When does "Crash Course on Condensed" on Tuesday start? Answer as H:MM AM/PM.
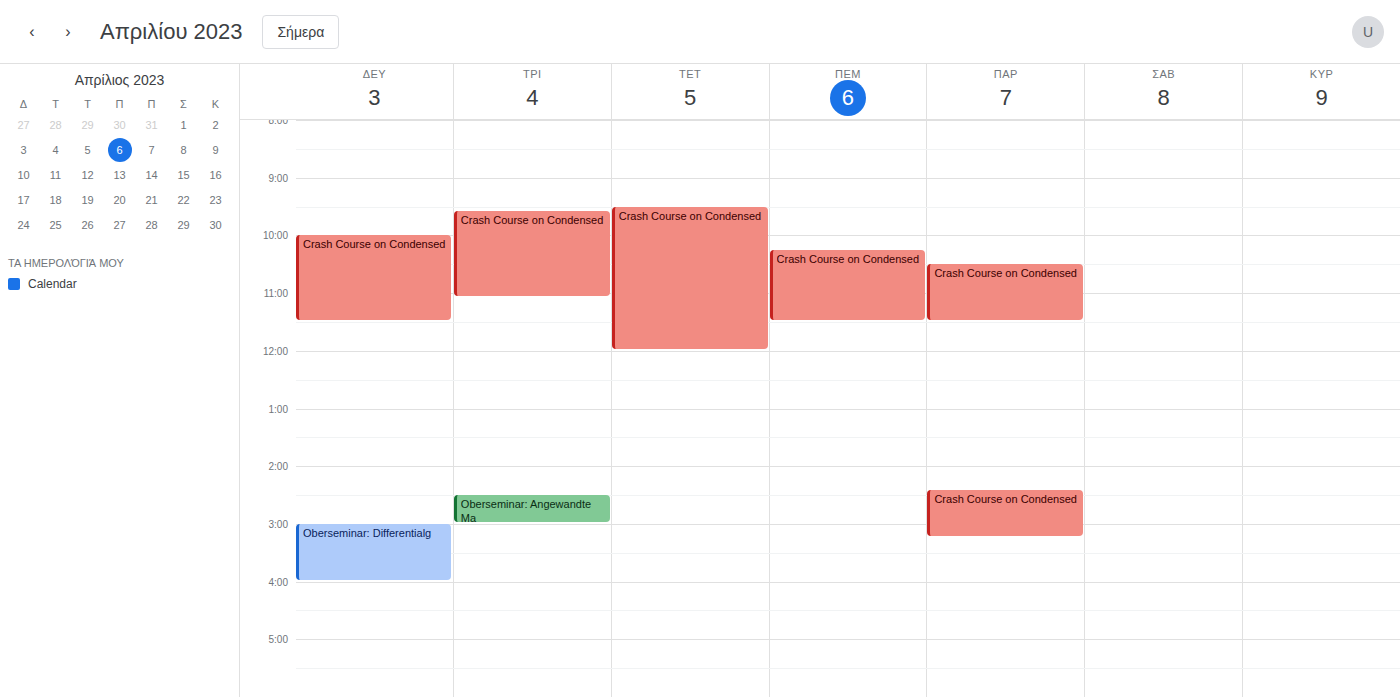
9:35 AM